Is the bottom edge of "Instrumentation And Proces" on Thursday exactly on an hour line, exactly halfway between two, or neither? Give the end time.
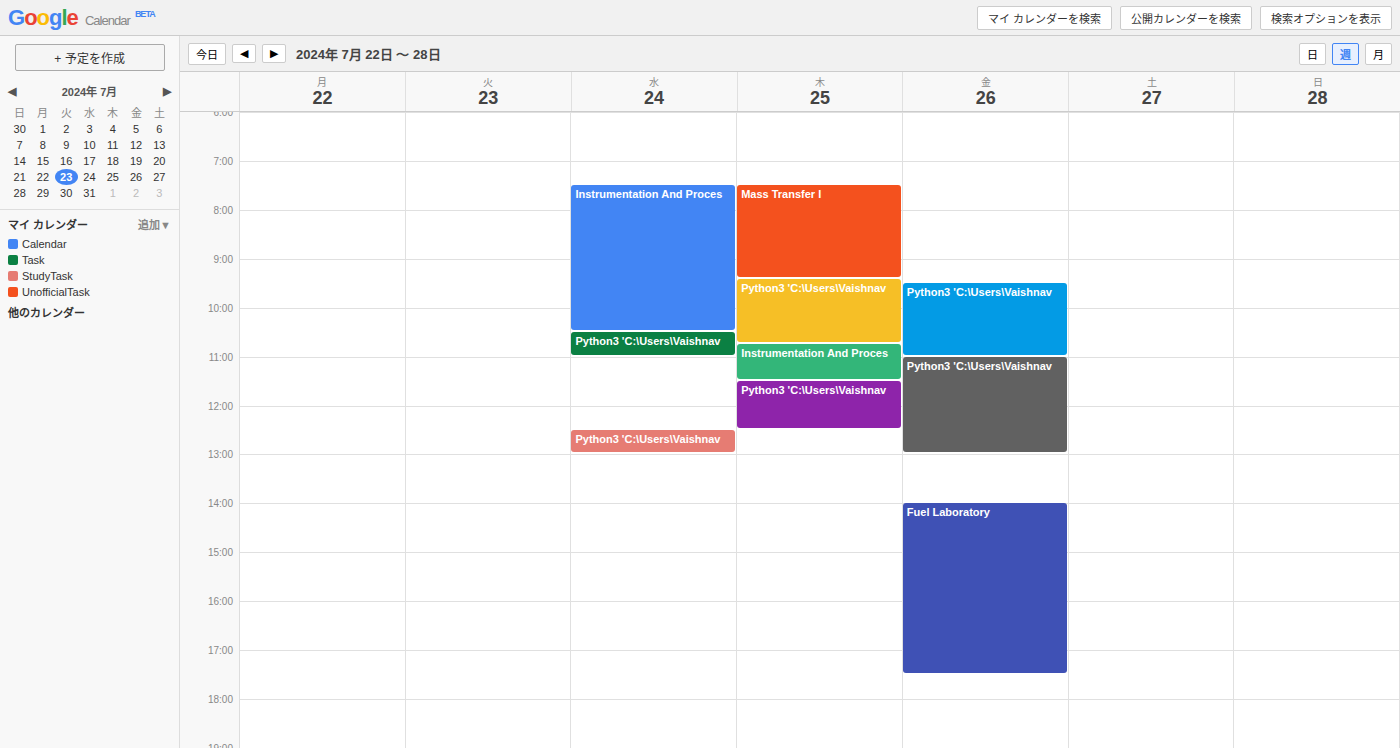
11:30 AM -- halfway between the 11 AM and 12 PM lines.